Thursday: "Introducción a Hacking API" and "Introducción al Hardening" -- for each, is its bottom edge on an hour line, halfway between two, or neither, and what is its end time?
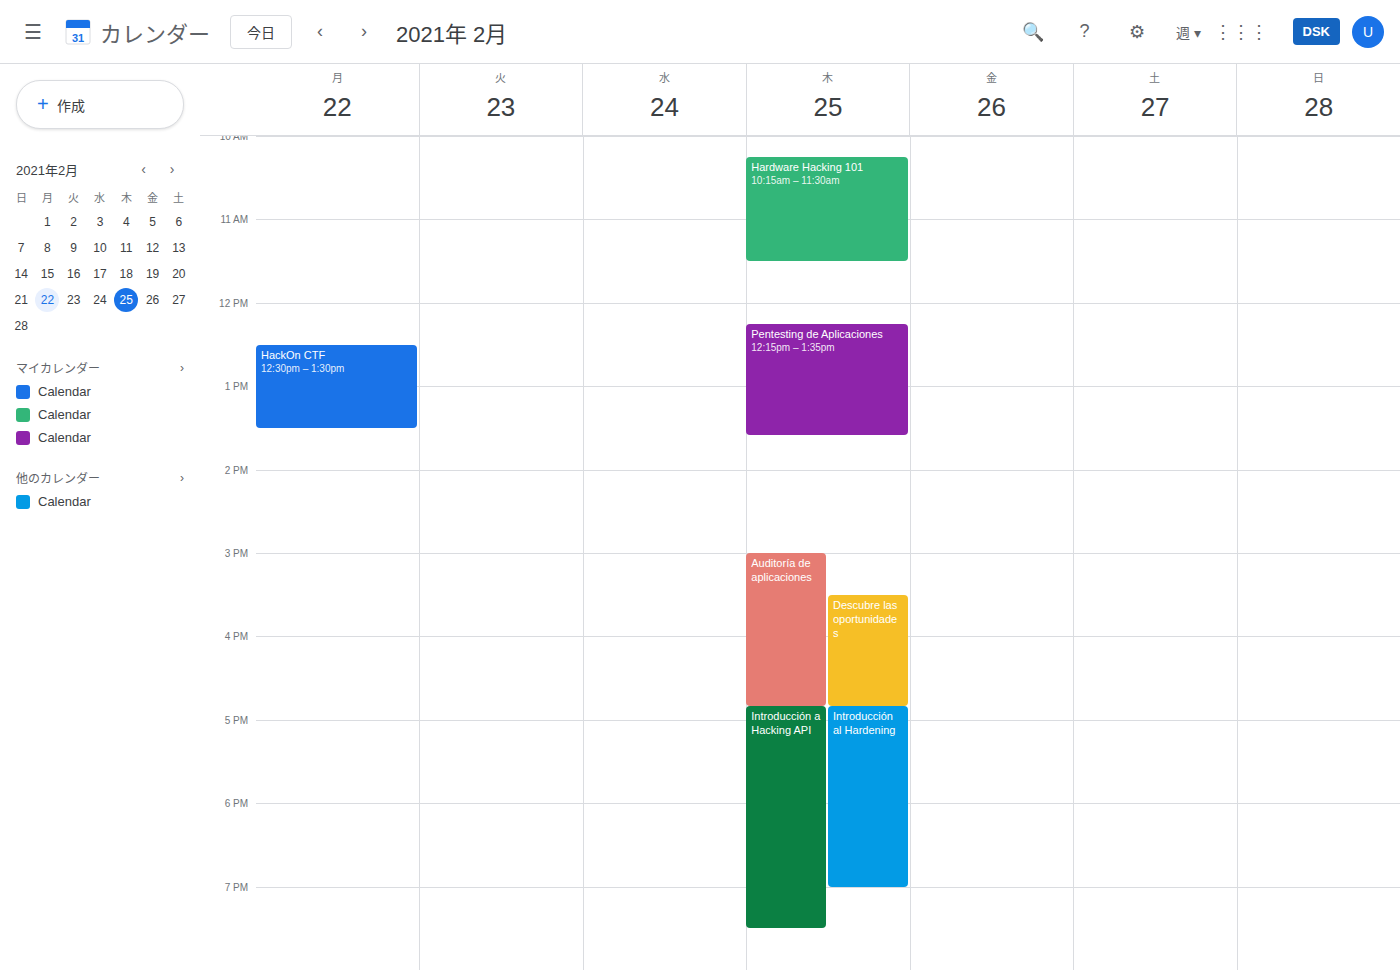
"Introducción a Hacking API": 19:30, halfway between the 19:00 and 20:00 lines. "Introducción al Hardening": 19:00, exactly on the 19:00 line.